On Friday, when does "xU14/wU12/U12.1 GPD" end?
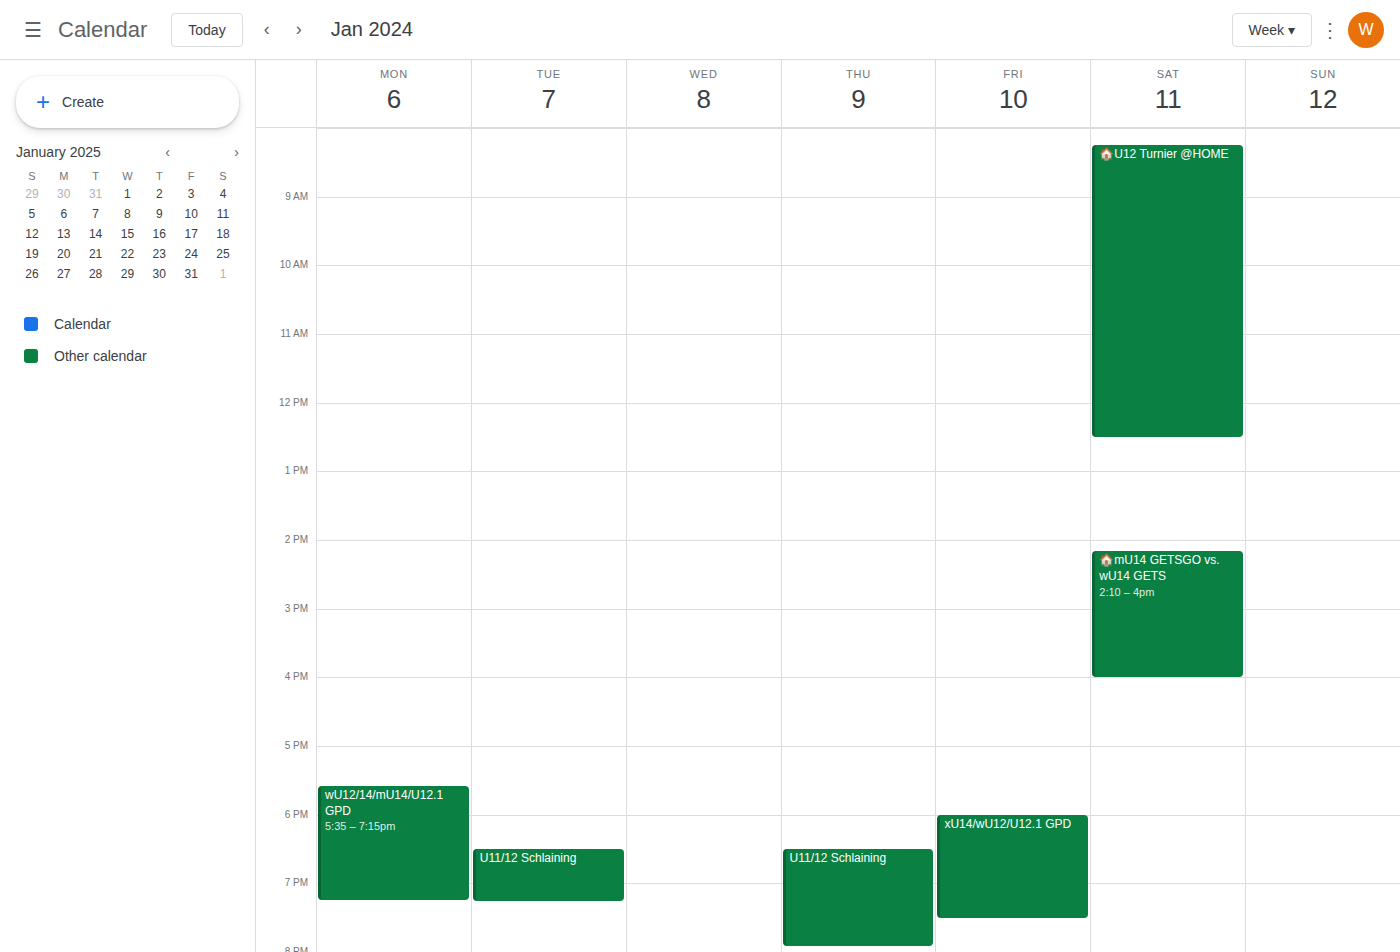
7:30 PM